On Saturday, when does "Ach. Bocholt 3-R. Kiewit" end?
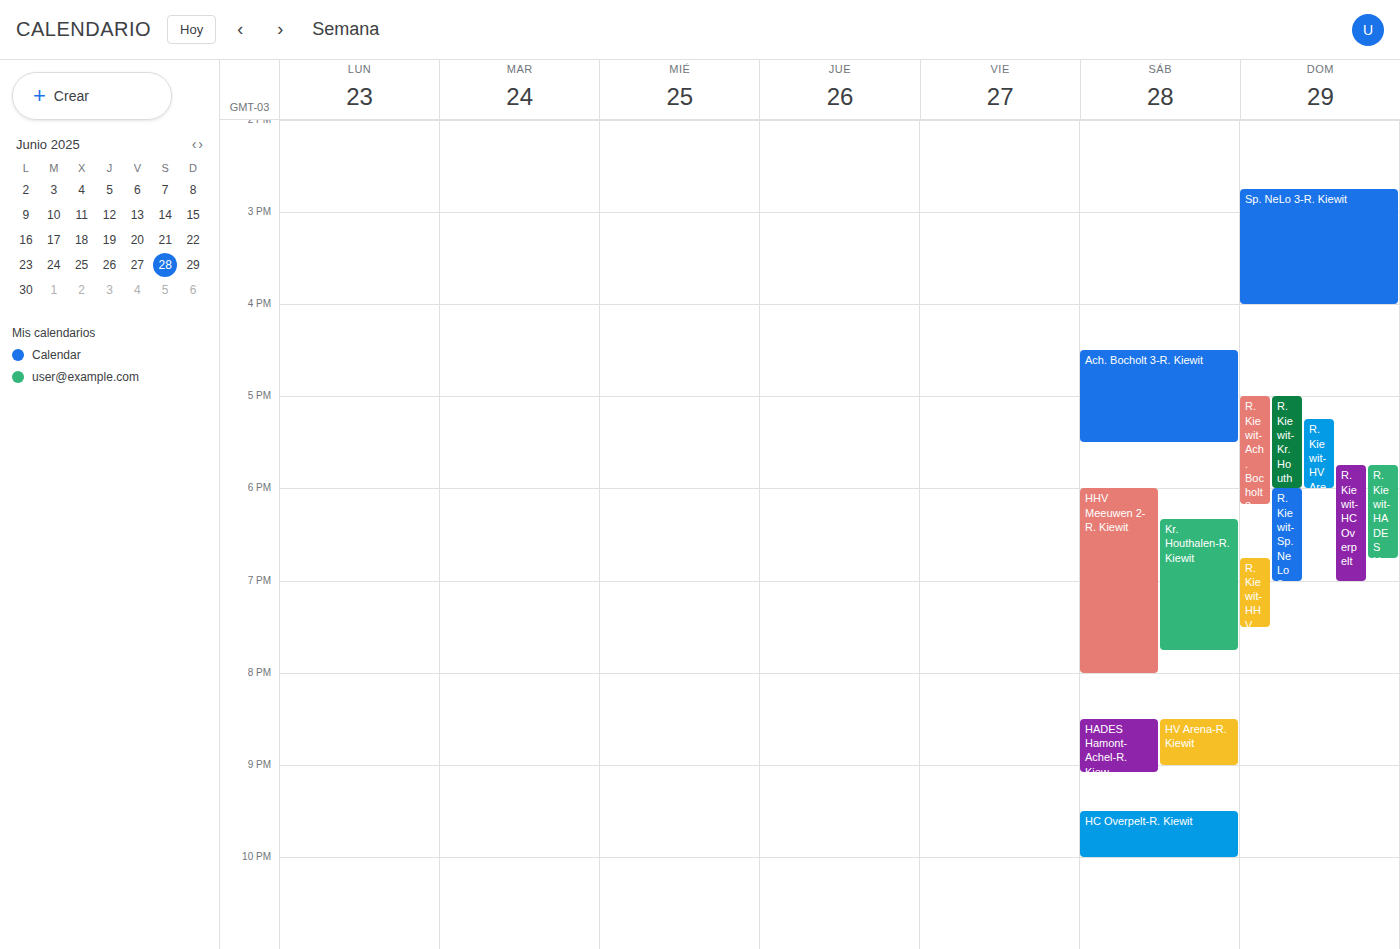
5:30 PM